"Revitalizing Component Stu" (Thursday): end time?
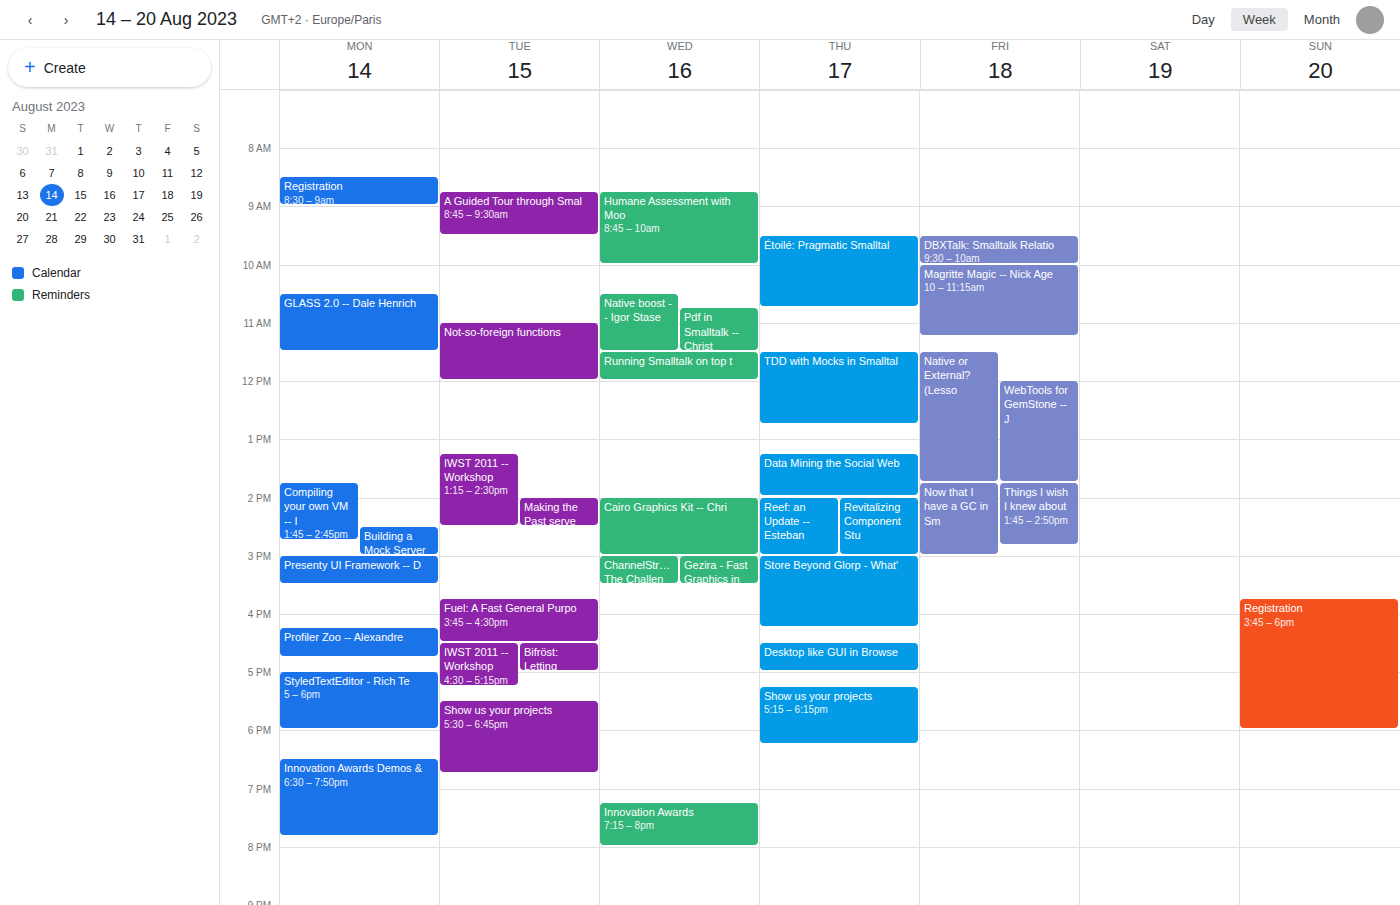
15:00